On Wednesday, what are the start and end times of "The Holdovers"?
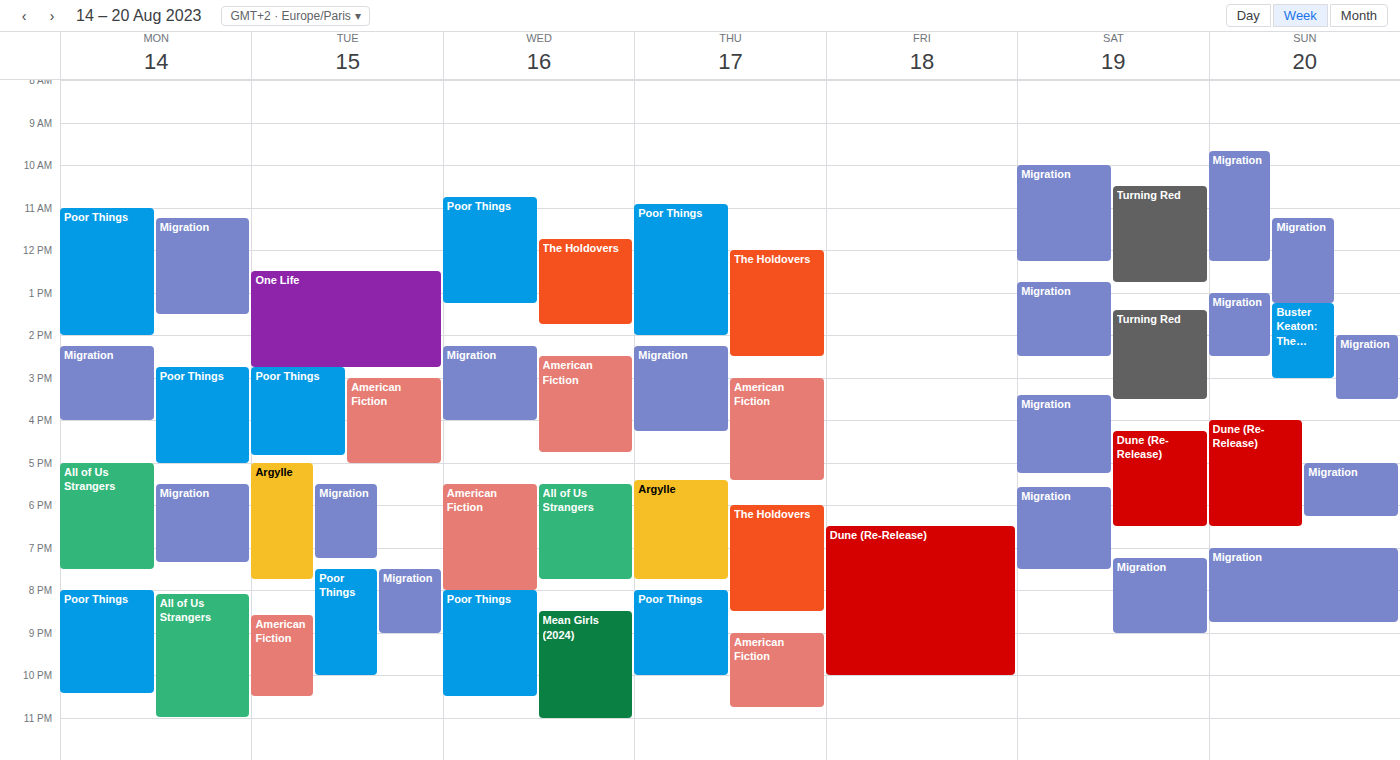
11:45 AM to 1:45 PM